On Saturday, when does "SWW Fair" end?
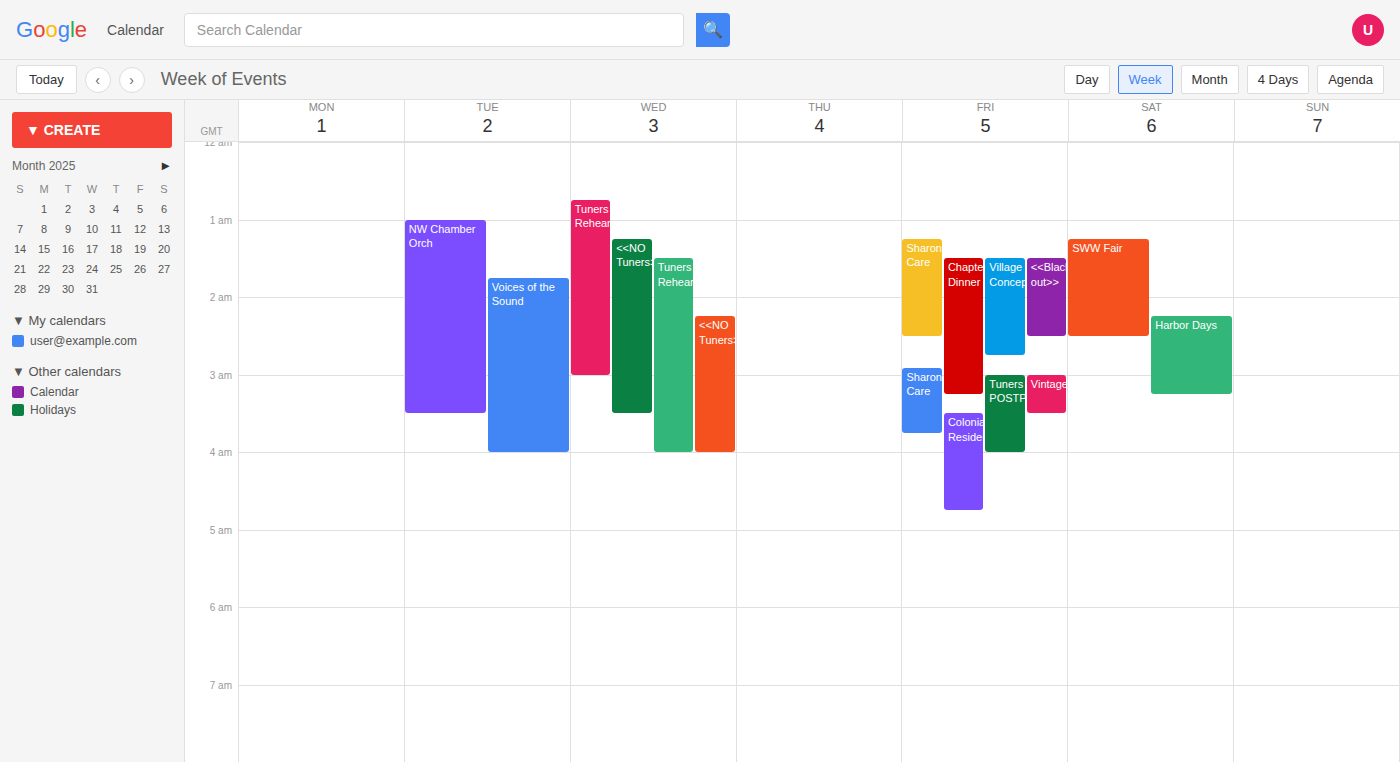
2:30 AM